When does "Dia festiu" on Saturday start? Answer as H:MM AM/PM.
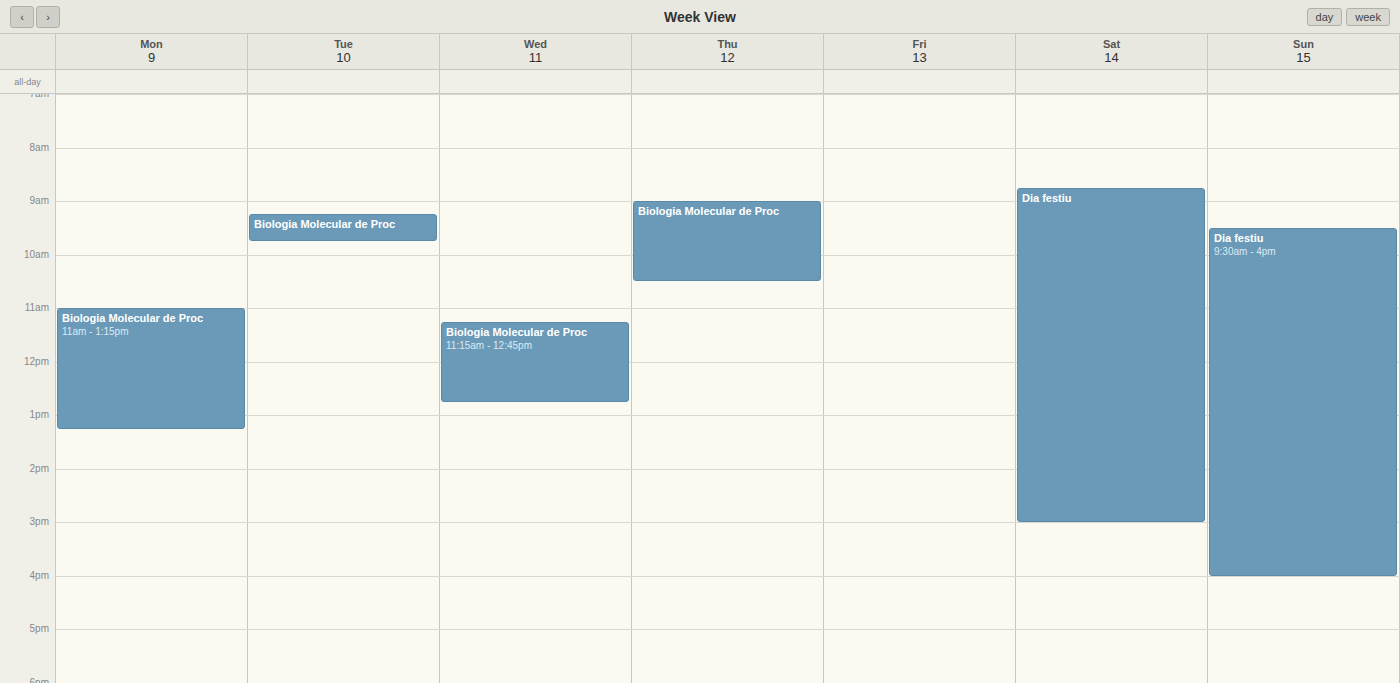
8:45 AM